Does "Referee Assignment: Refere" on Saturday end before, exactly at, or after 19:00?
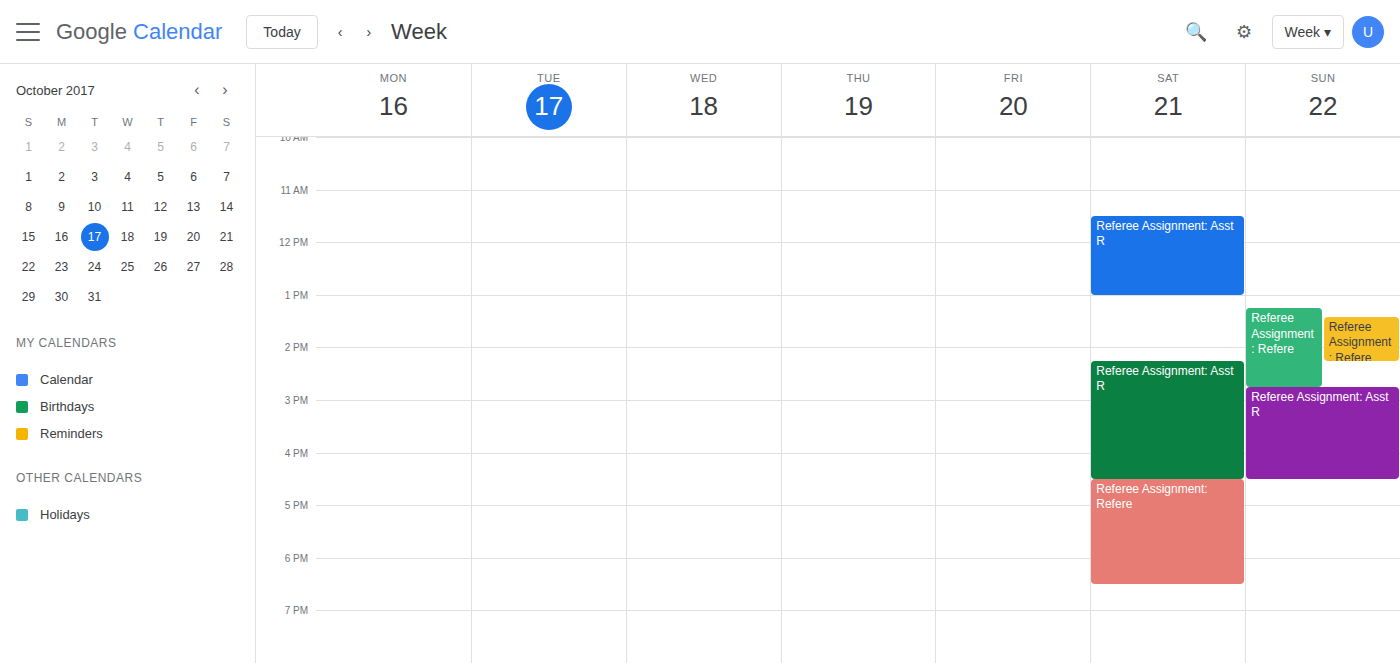
18:30 -- before 19:00, 30 minutes above the 19:00 line.